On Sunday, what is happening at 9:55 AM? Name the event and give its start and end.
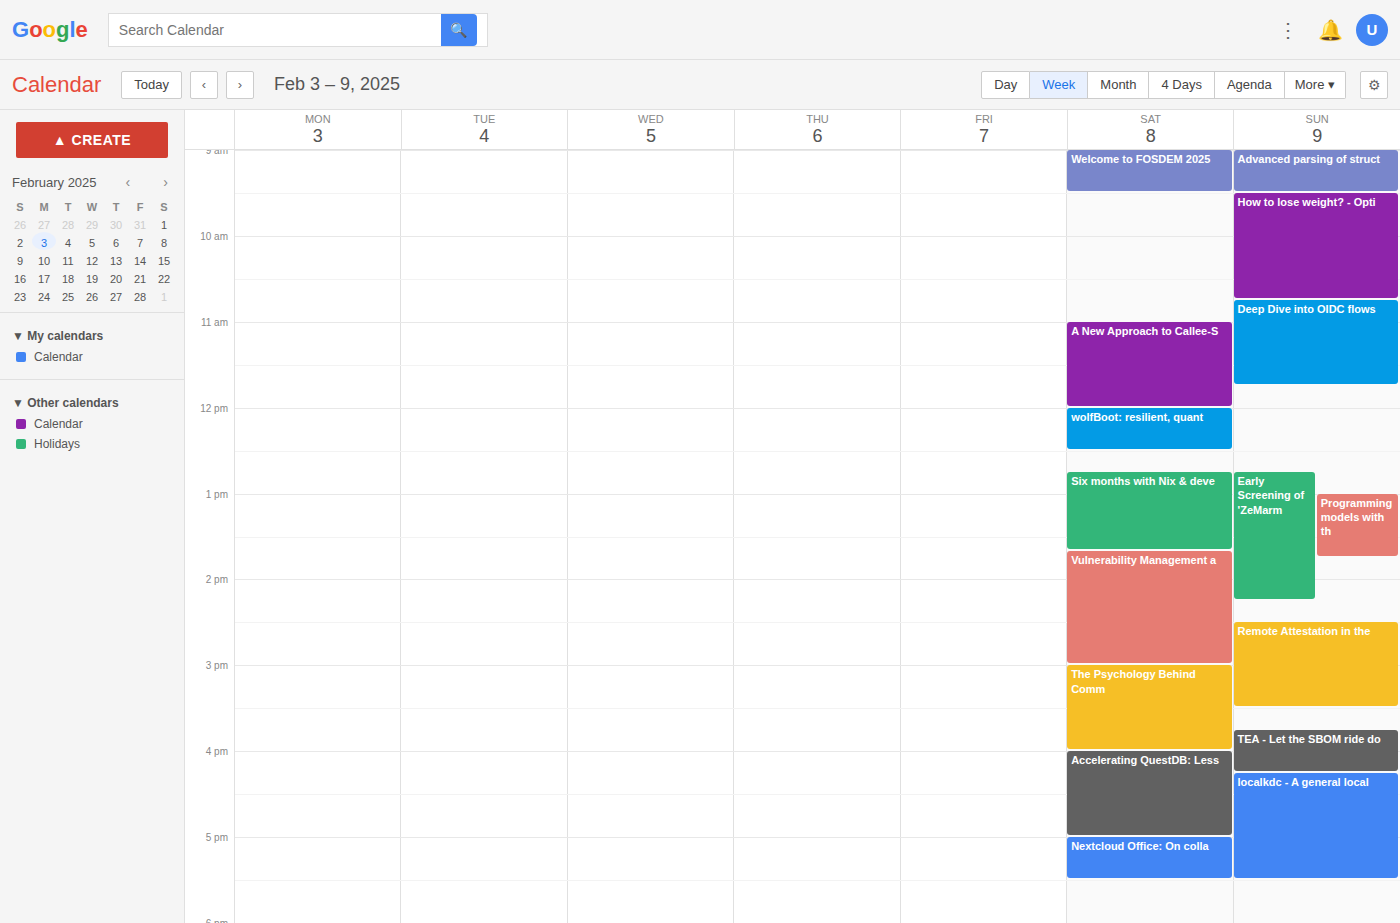
"How to lose weight? - Opti", 9:30 AM to 10:45 AM